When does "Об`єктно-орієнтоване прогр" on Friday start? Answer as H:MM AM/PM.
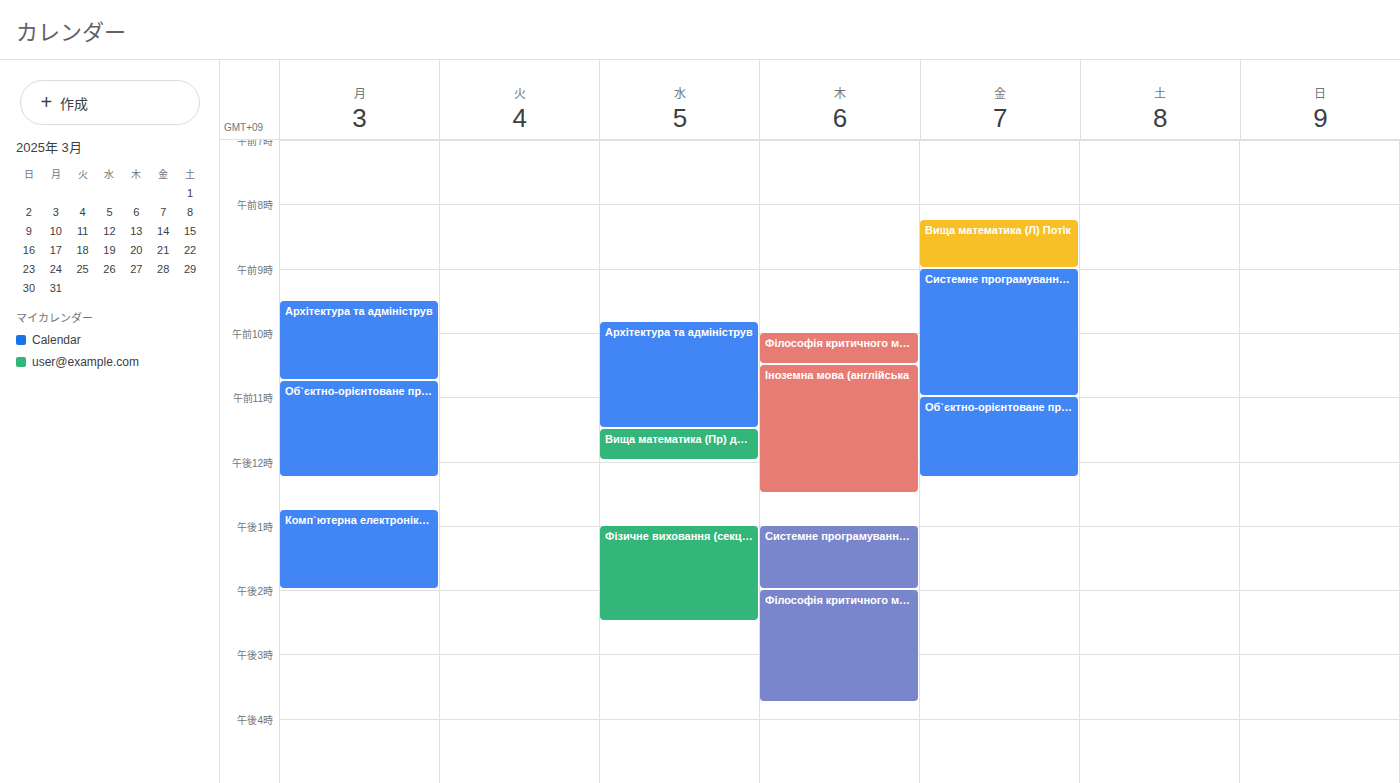
11:00 AM